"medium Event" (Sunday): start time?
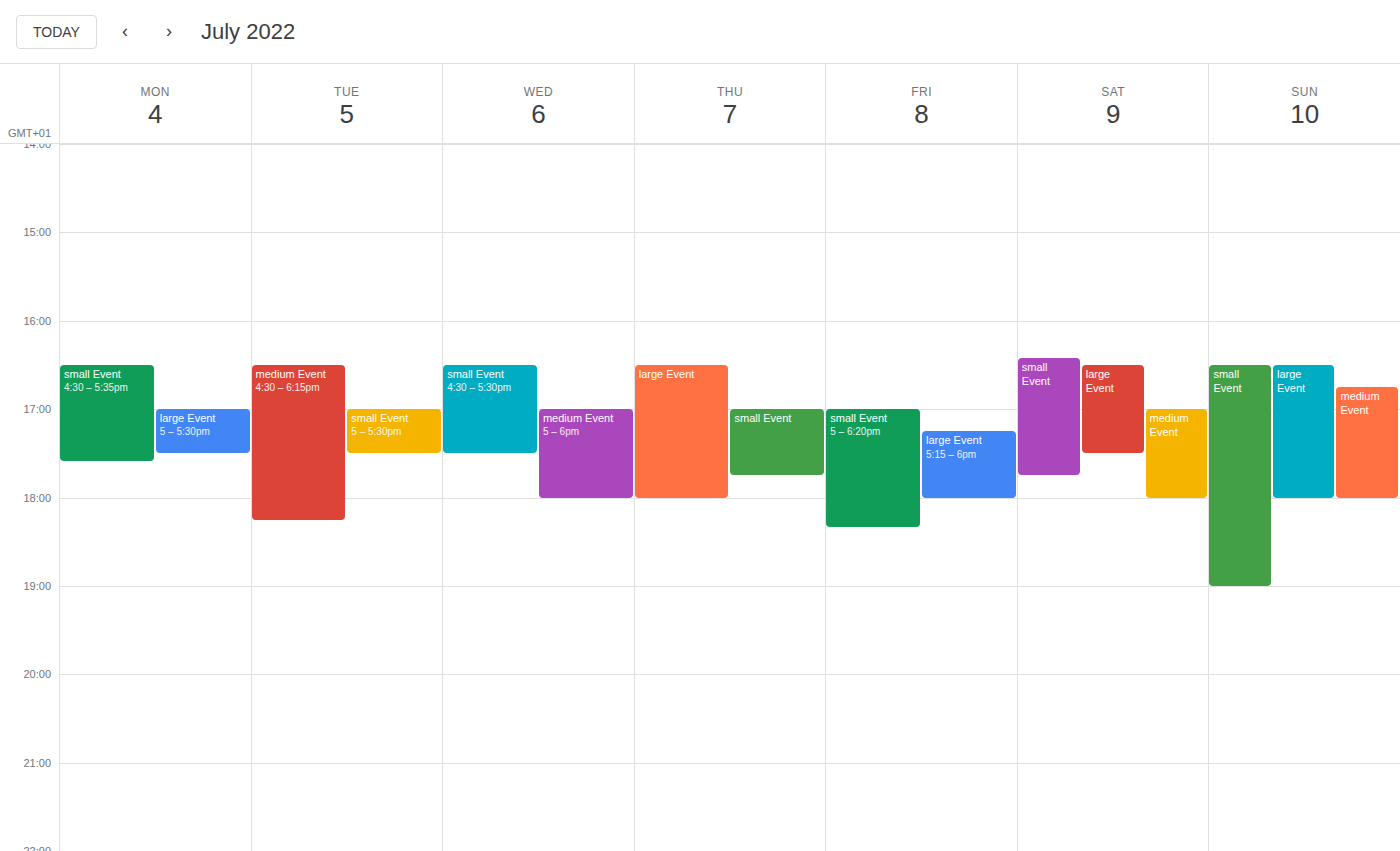
4:45 PM